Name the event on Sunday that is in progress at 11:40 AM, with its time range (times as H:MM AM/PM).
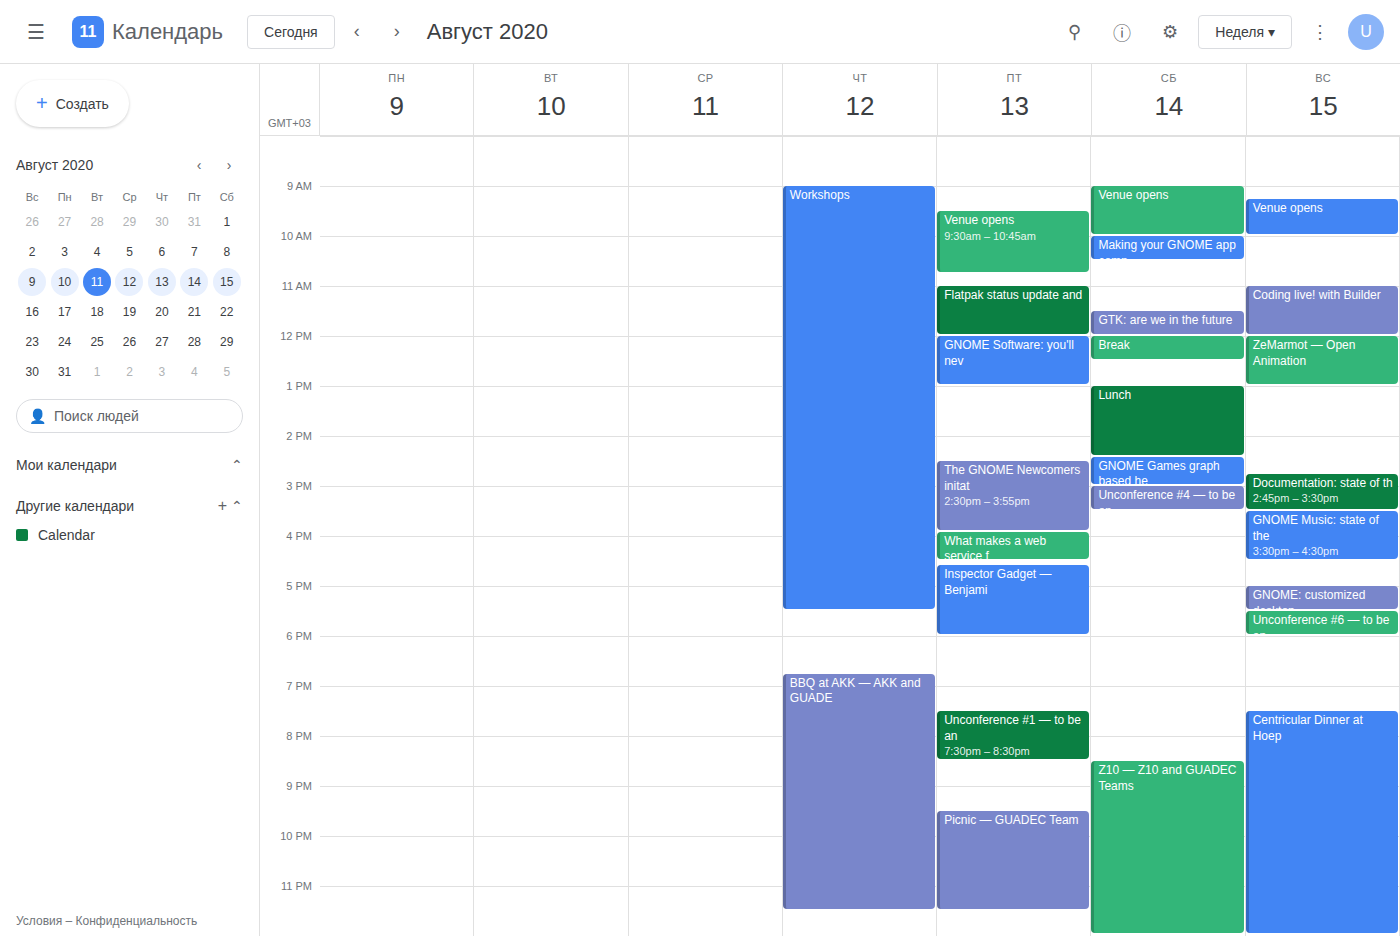
"Coding live! with Builder", 11:00 AM to 12:00 PM